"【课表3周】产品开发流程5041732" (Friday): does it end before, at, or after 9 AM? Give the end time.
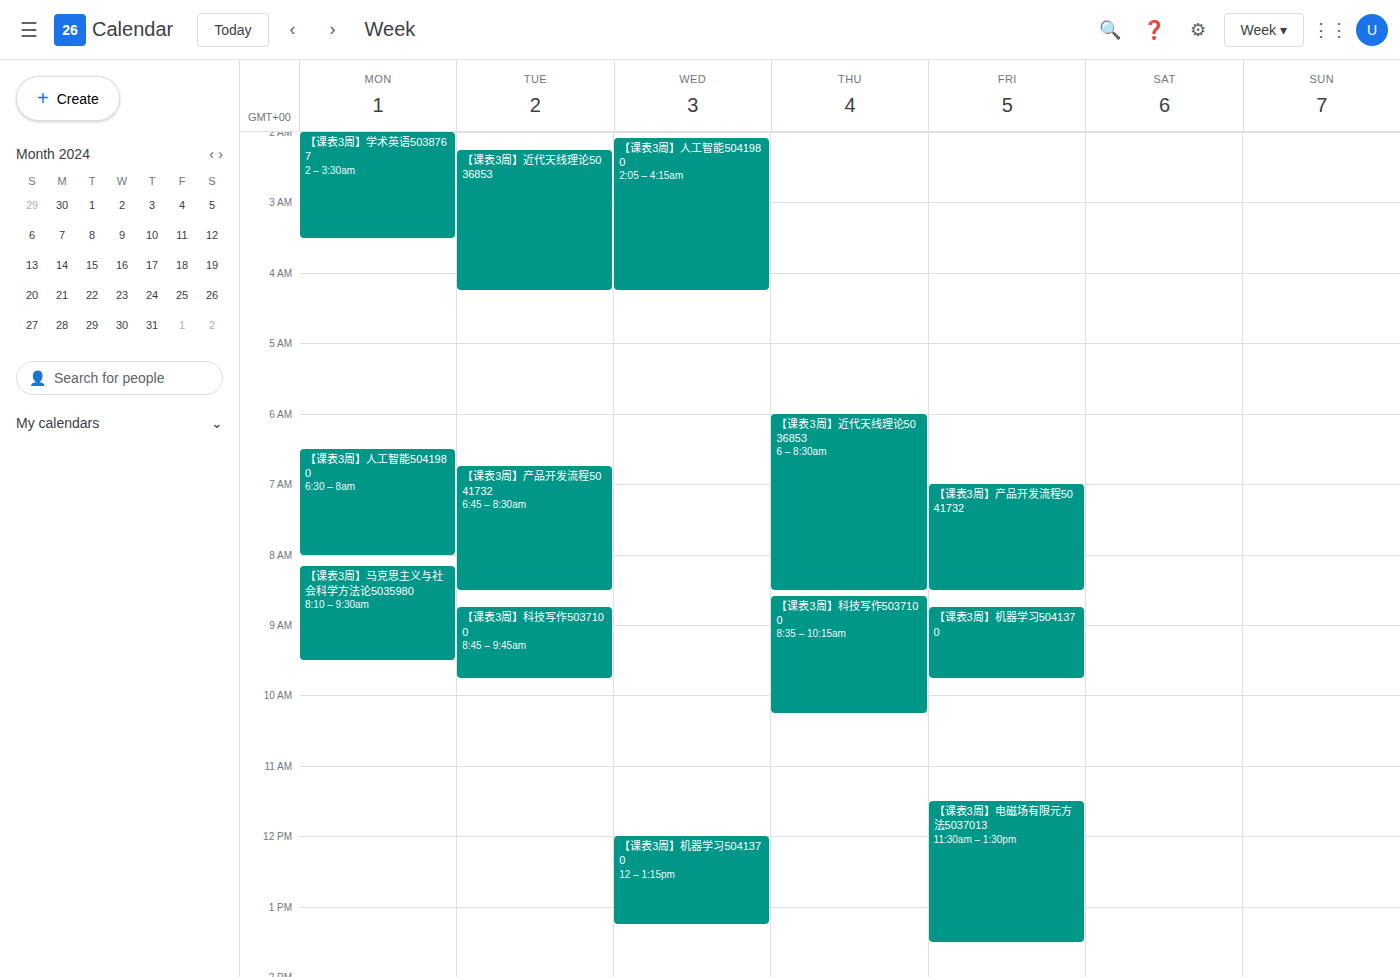
8:30 AM -- before 9 AM, 30 minutes above the 9 AM line.